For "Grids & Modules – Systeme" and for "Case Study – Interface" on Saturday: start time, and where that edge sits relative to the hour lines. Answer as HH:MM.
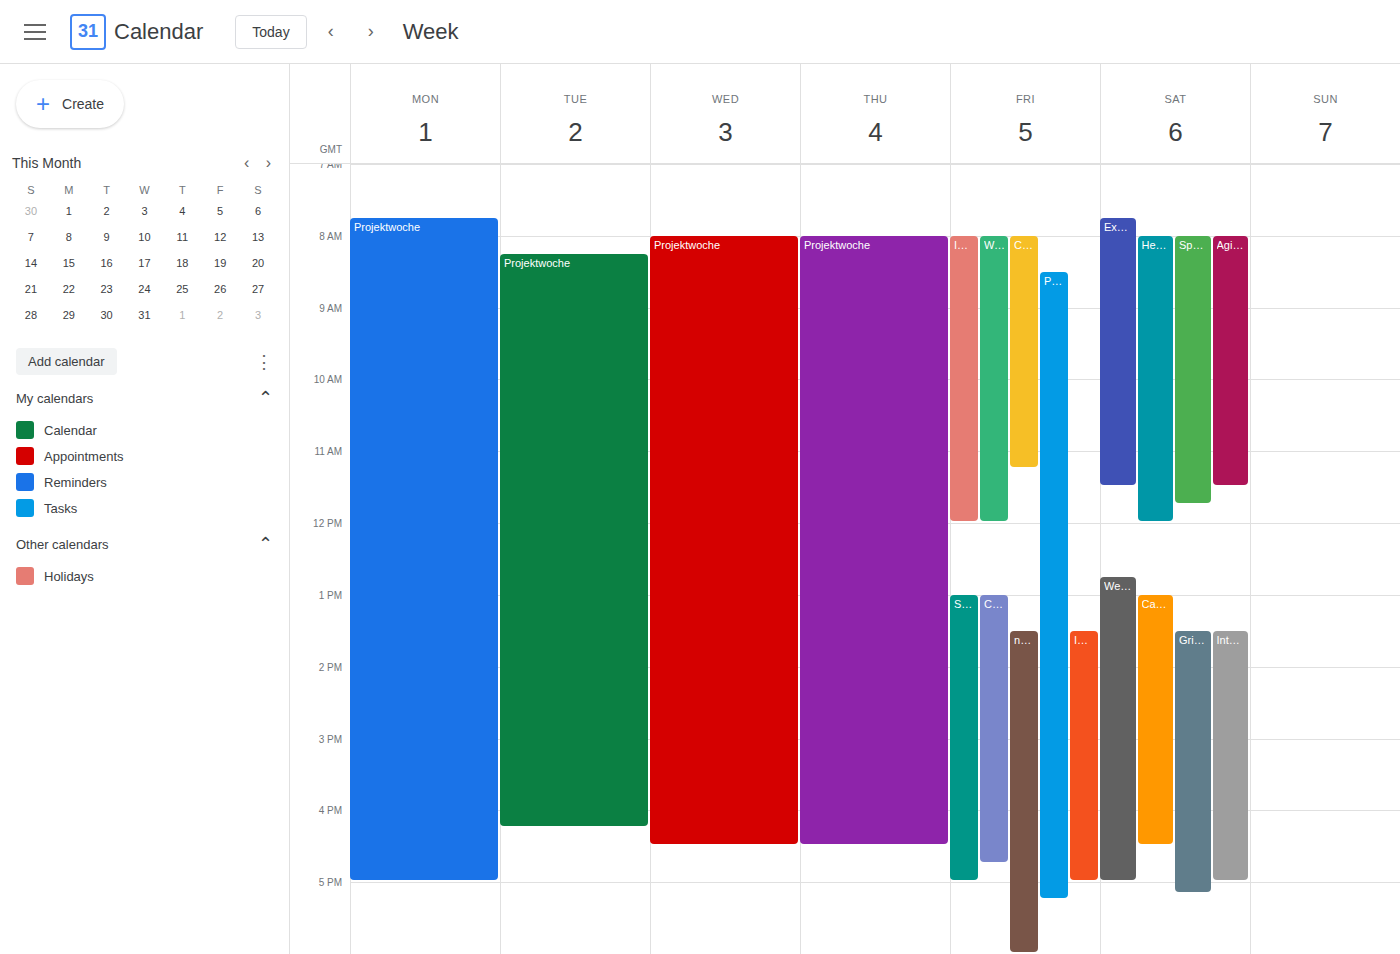
"Grids & Modules – Systeme": 13:30, halfway between the 13:00 and 14:00 lines. "Case Study – Interface": 13:00, exactly on the 13:00 line.